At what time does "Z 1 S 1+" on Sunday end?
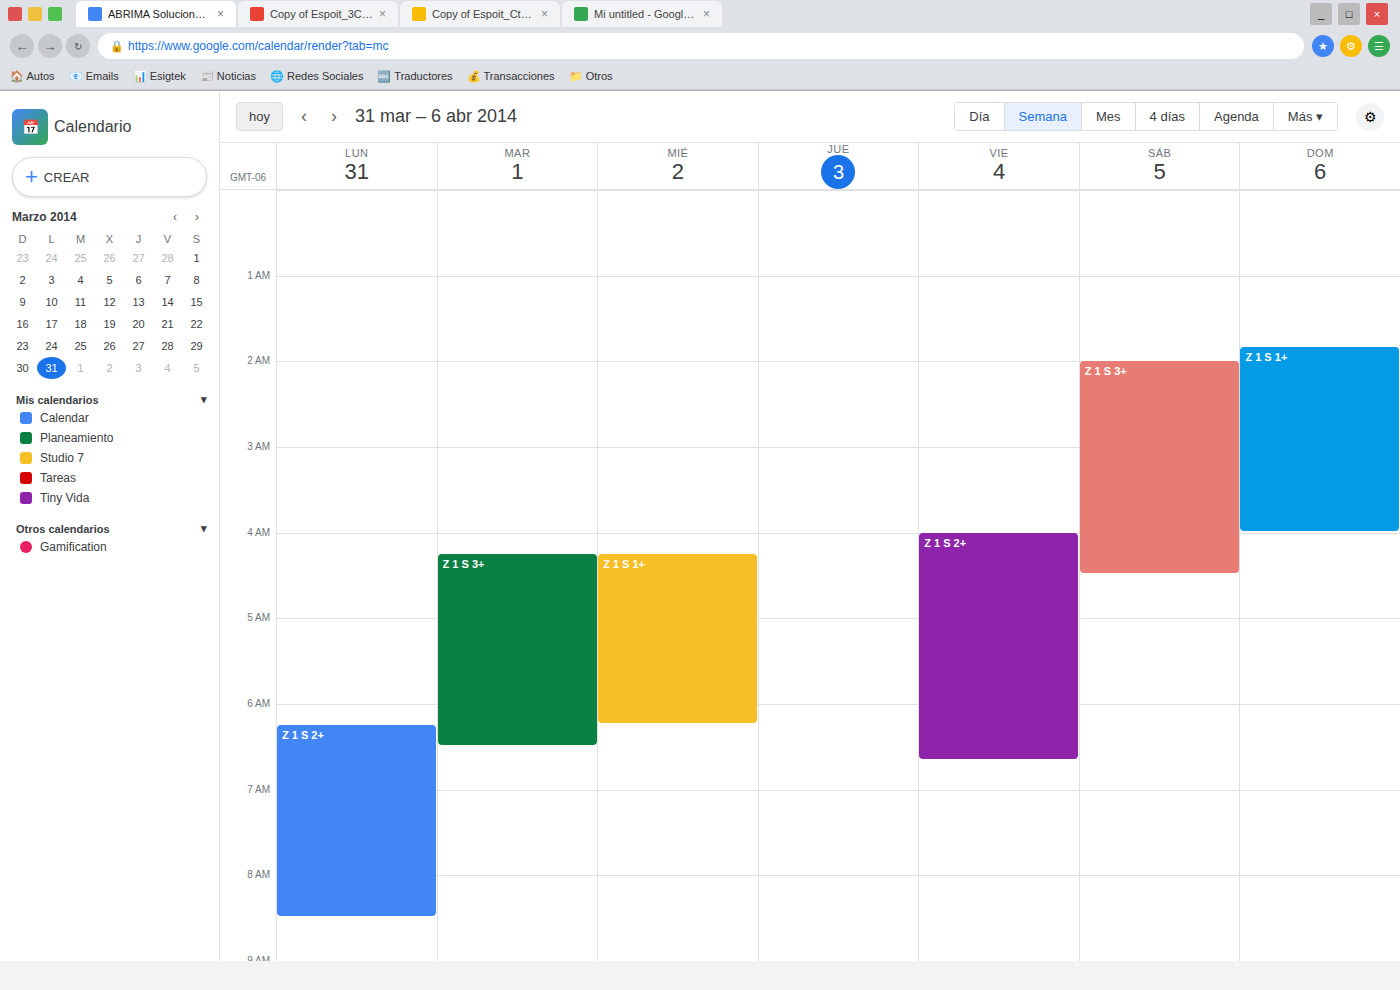
4:00 AM